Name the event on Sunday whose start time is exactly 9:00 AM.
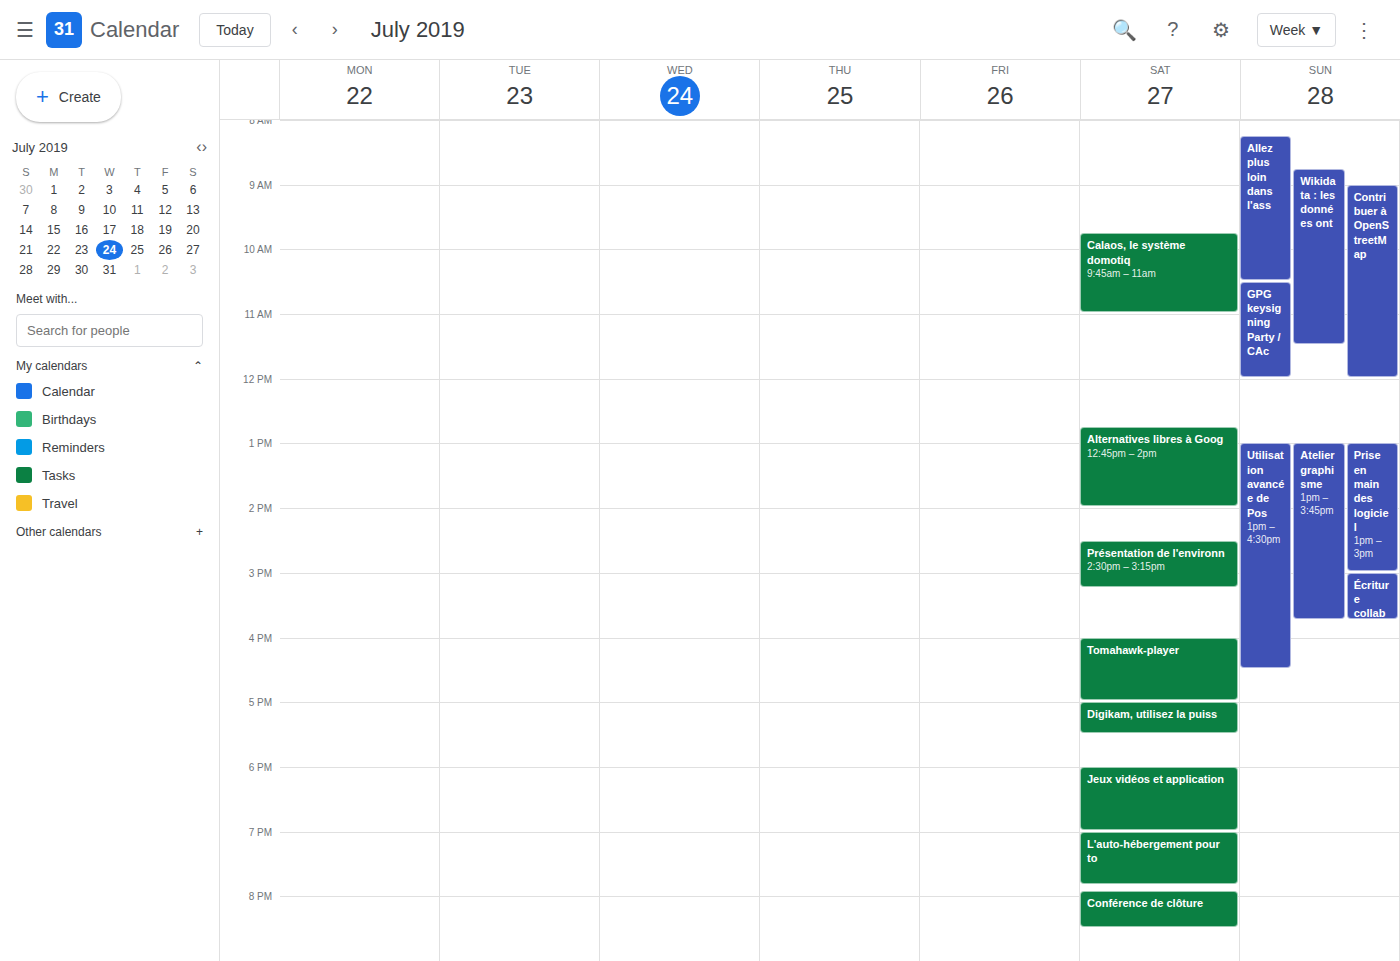
"Contribuer à OpenStreetMap"